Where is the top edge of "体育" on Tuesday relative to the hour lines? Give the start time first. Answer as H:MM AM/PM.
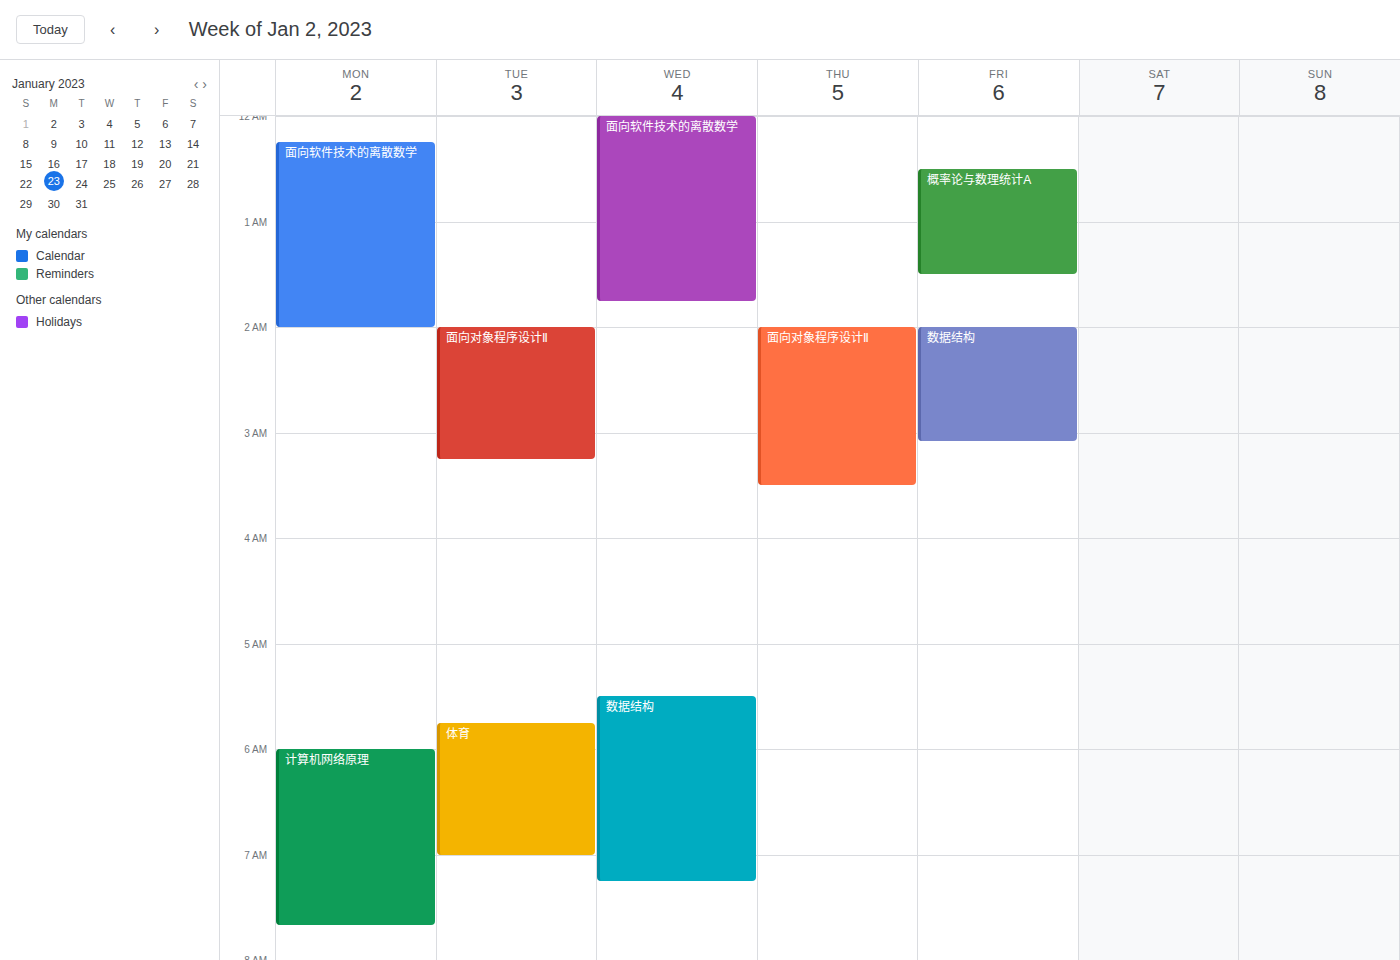
5:45 AM -- neither: three quarters of the way from the 5 AM line to the 6 AM line.